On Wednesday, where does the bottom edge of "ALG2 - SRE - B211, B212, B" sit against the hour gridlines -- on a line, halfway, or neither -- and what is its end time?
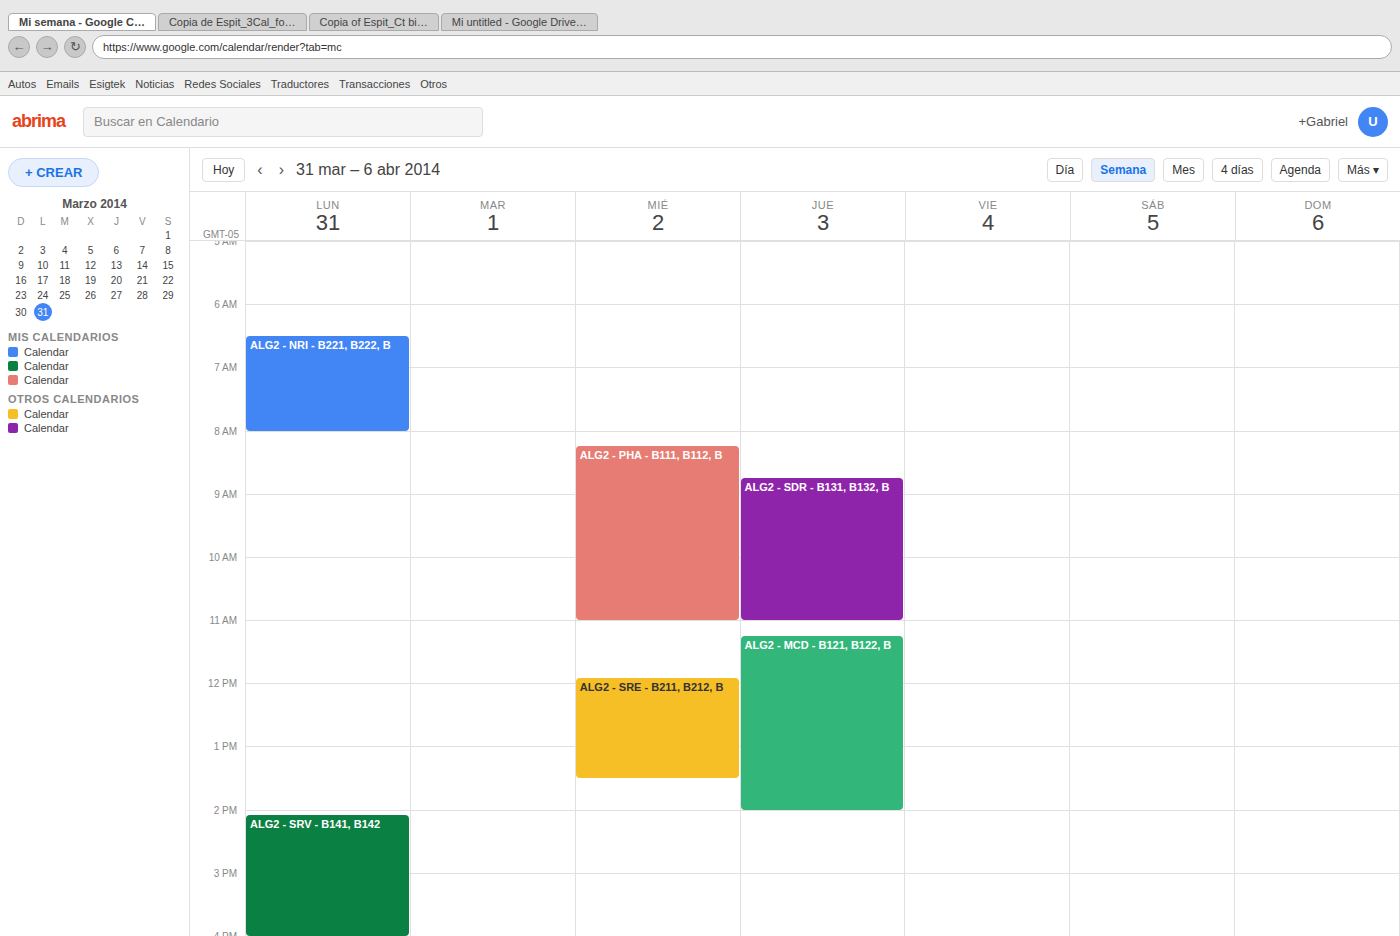
1:30 PM -- halfway between the 1 PM and 2 PM lines.